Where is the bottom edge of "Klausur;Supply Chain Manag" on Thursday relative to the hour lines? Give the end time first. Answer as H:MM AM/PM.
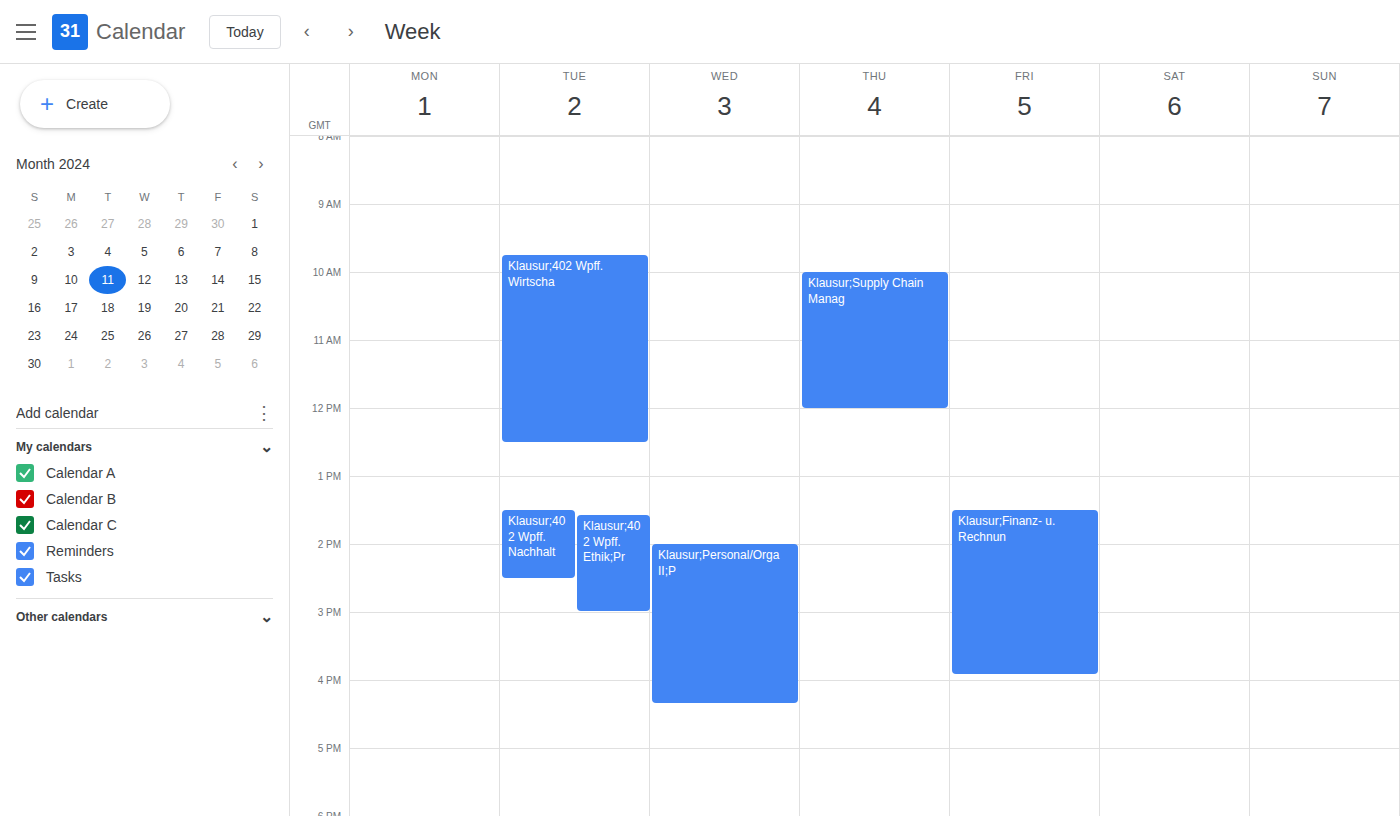
12:00 PM -- exactly on the 12 PM line.